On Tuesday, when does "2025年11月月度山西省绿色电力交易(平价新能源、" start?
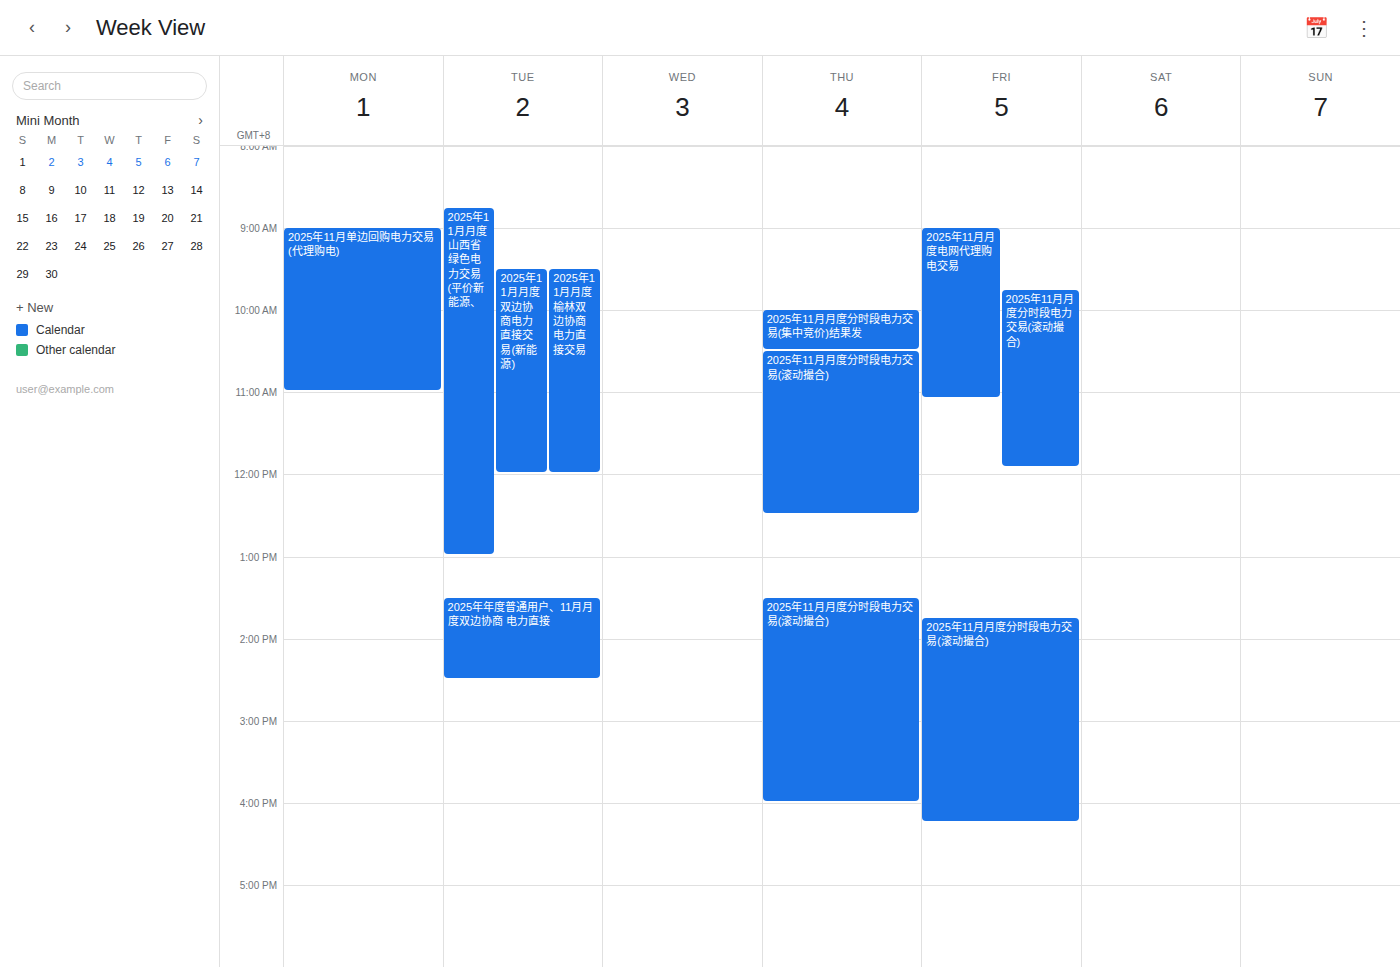
8:45 AM